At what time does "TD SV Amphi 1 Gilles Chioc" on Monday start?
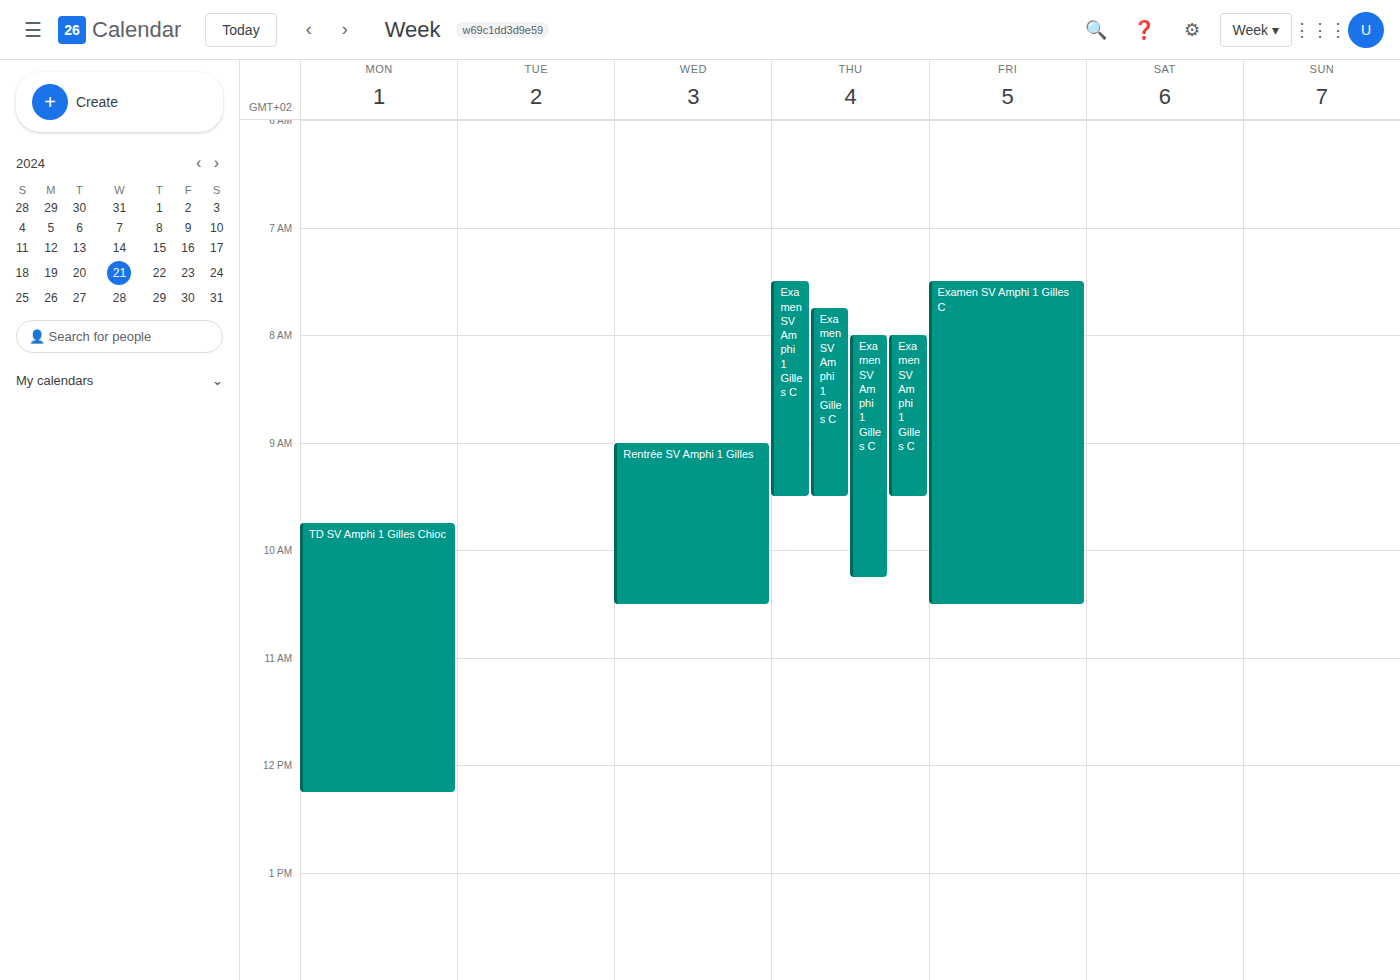
9:45 AM